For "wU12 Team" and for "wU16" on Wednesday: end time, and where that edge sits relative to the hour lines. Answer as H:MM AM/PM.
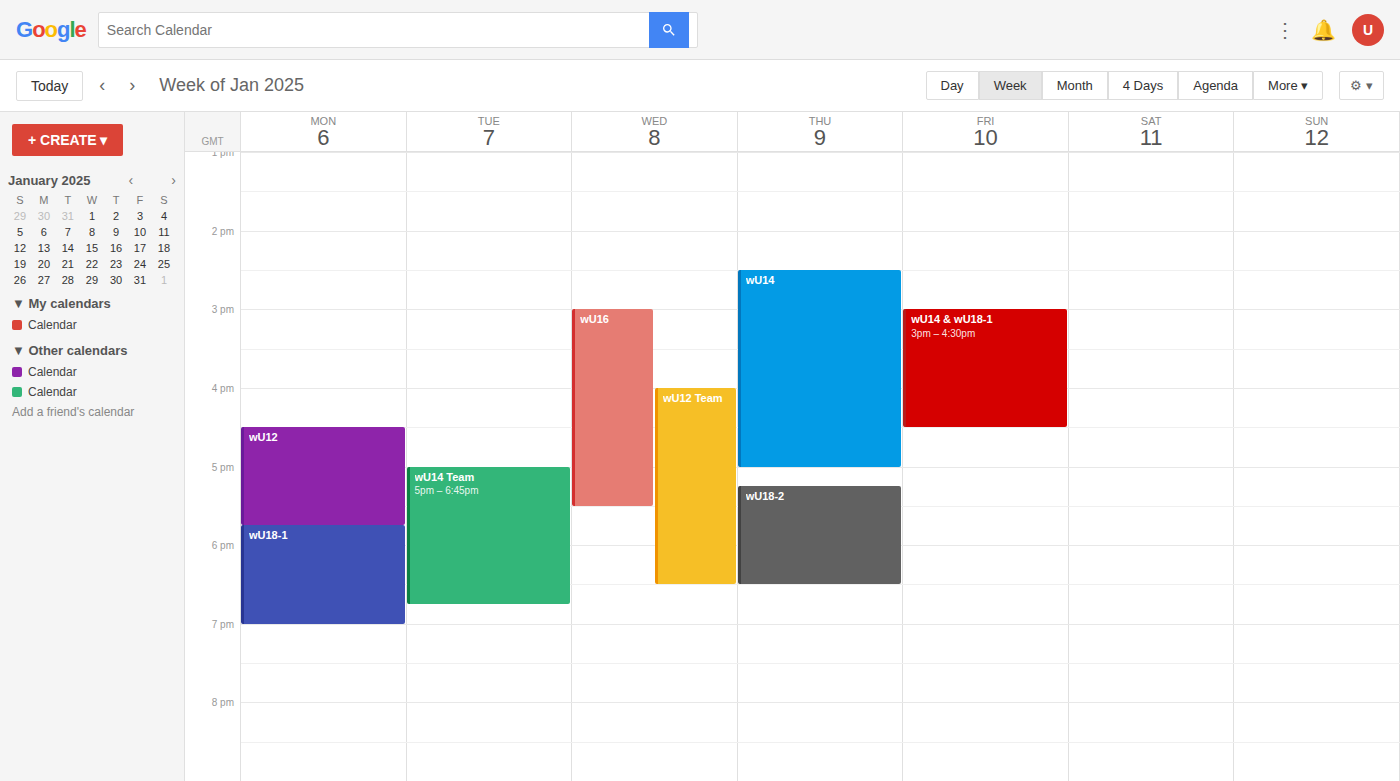
"wU12 Team": 6:30 PM, halfway between the 6 PM and 7 PM lines. "wU16": 5:30 PM, halfway between the 5 PM and 6 PM lines.